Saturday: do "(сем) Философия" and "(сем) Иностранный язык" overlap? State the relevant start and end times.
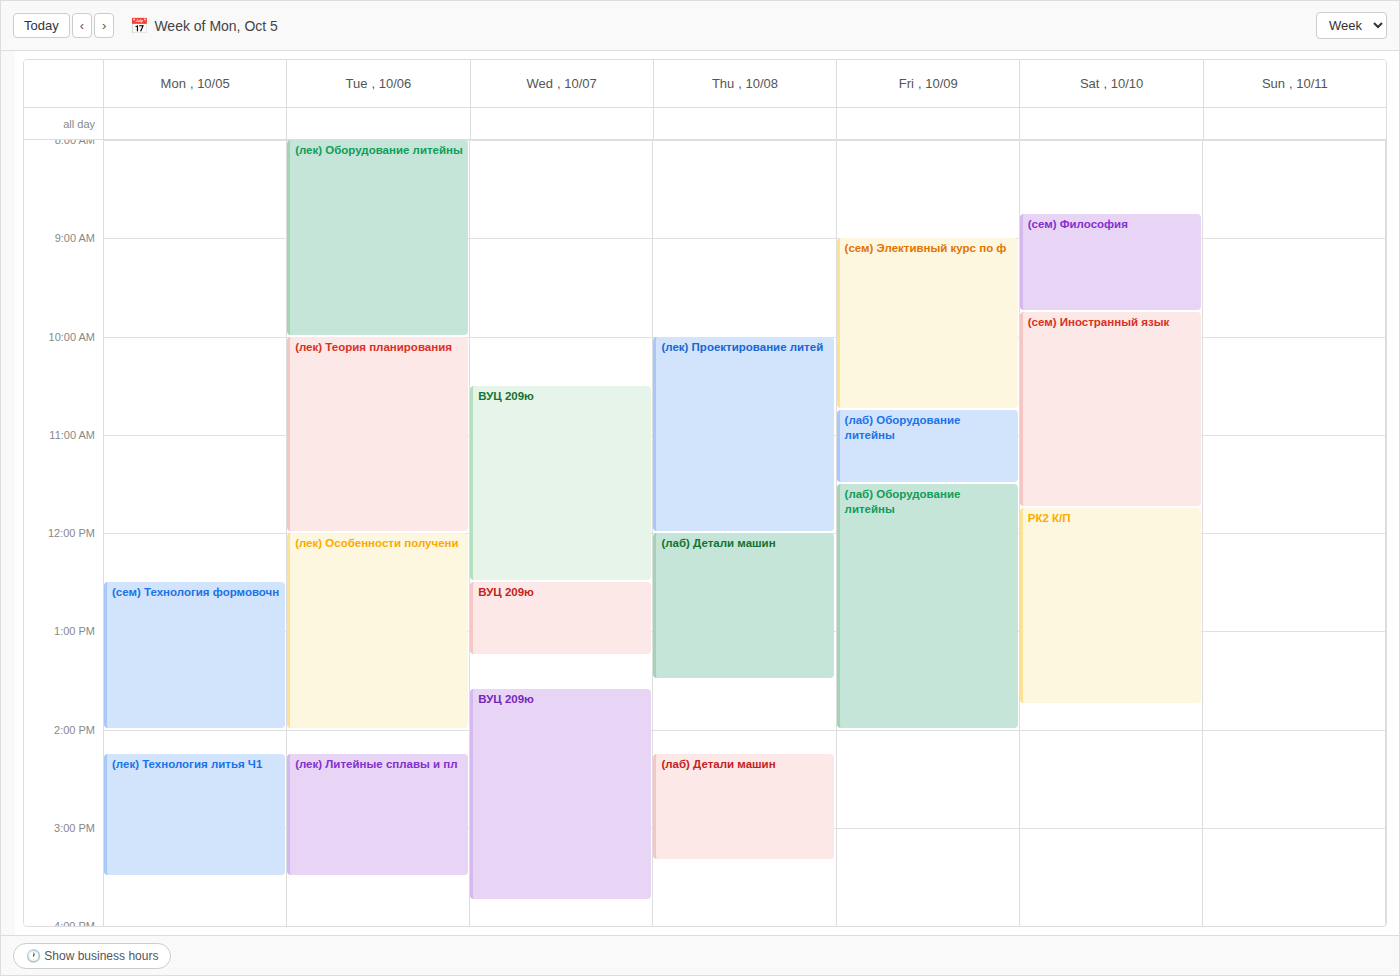
"(сем) Философия" ends at 9:45 AM, exactly when "(сем) Иностранный язык" starts -- they touch but do not overlap.